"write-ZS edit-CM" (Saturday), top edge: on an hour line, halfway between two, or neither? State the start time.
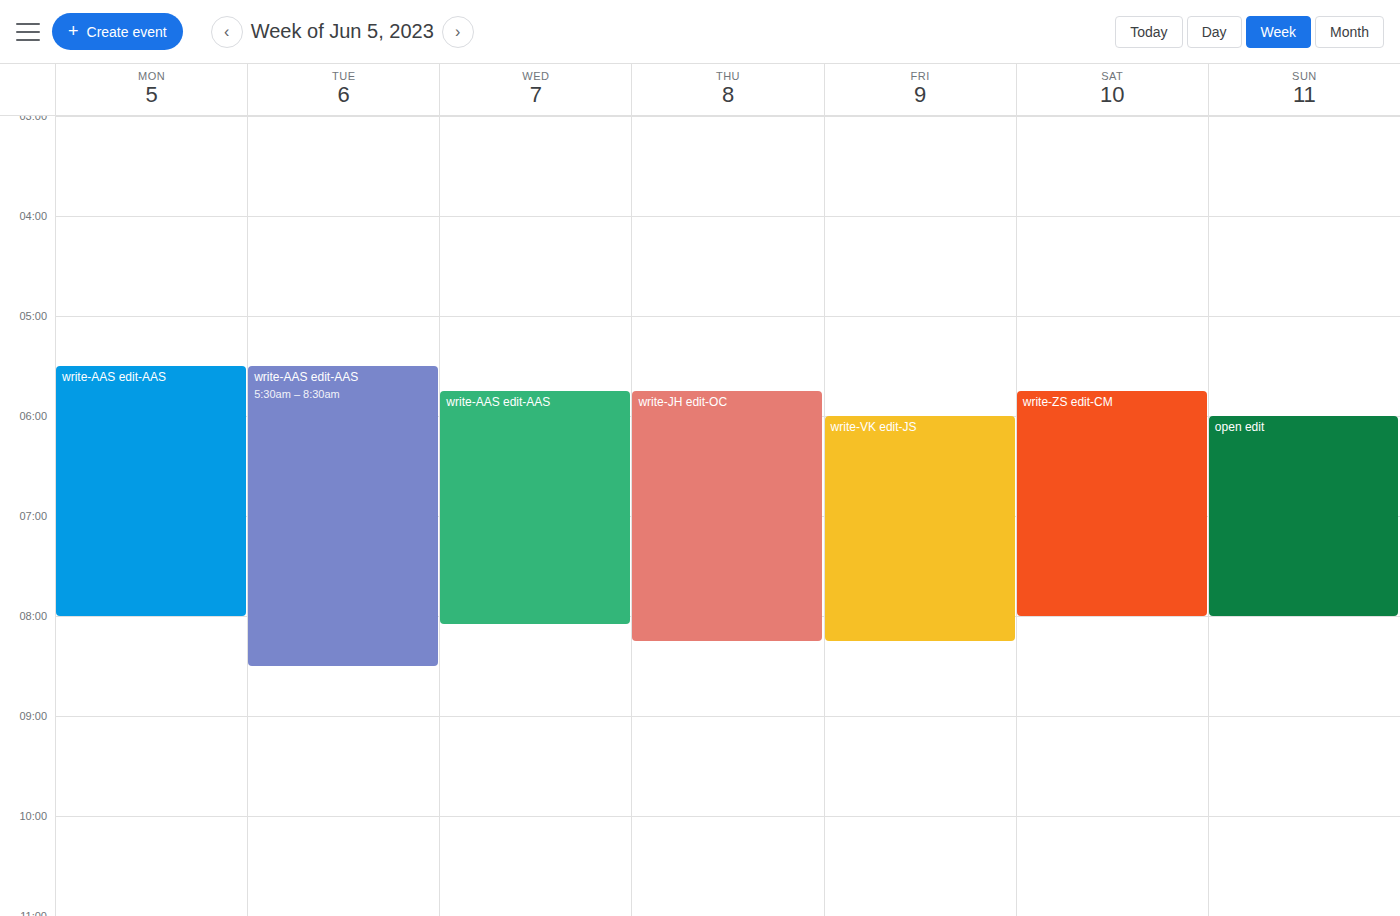
5:45 AM -- neither: three quarters of the way from the 5 AM line to the 6 AM line.